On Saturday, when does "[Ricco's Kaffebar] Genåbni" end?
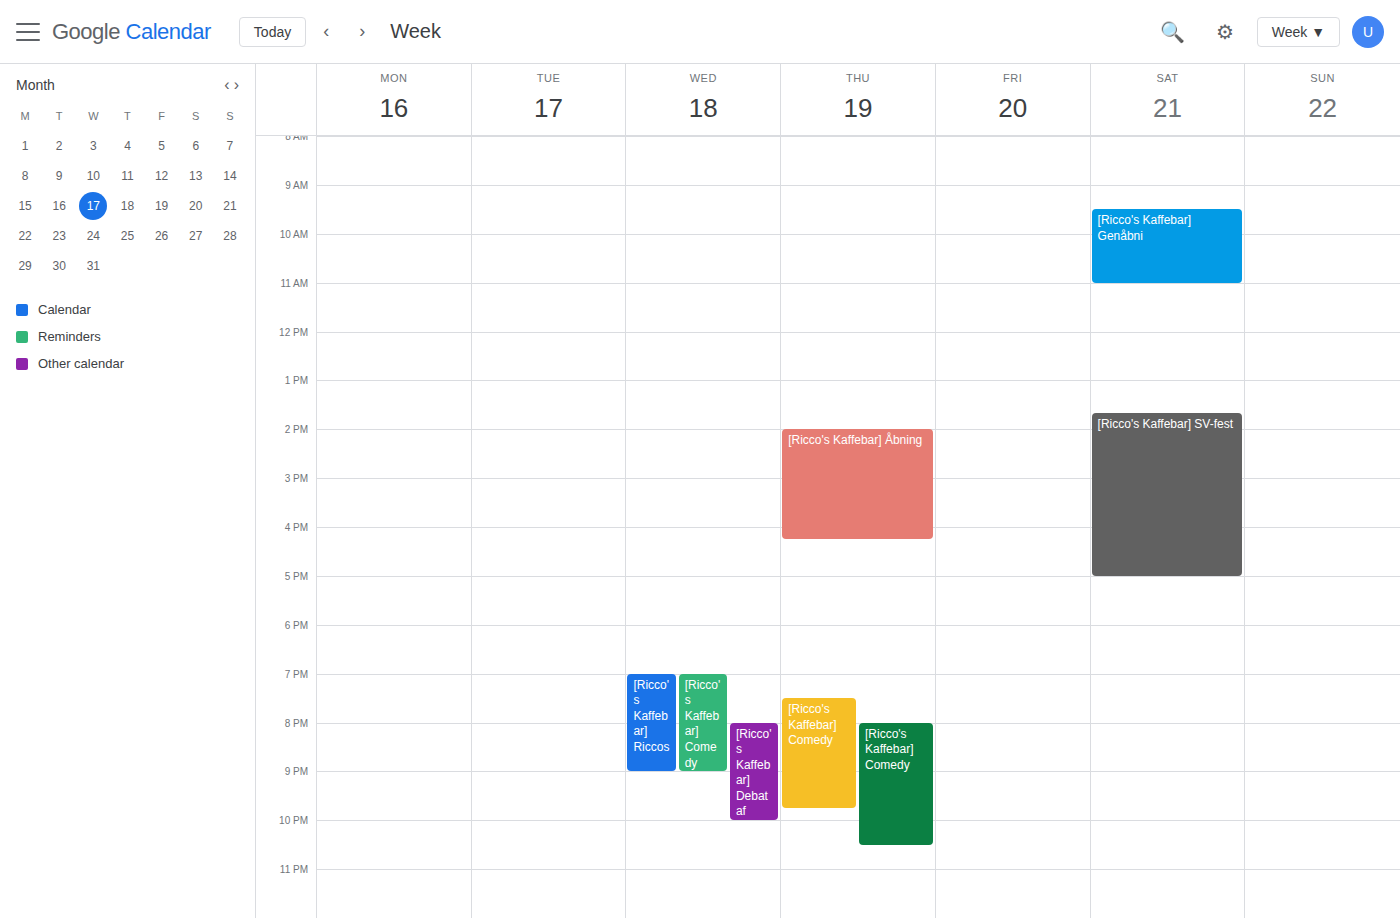
11:00 AM